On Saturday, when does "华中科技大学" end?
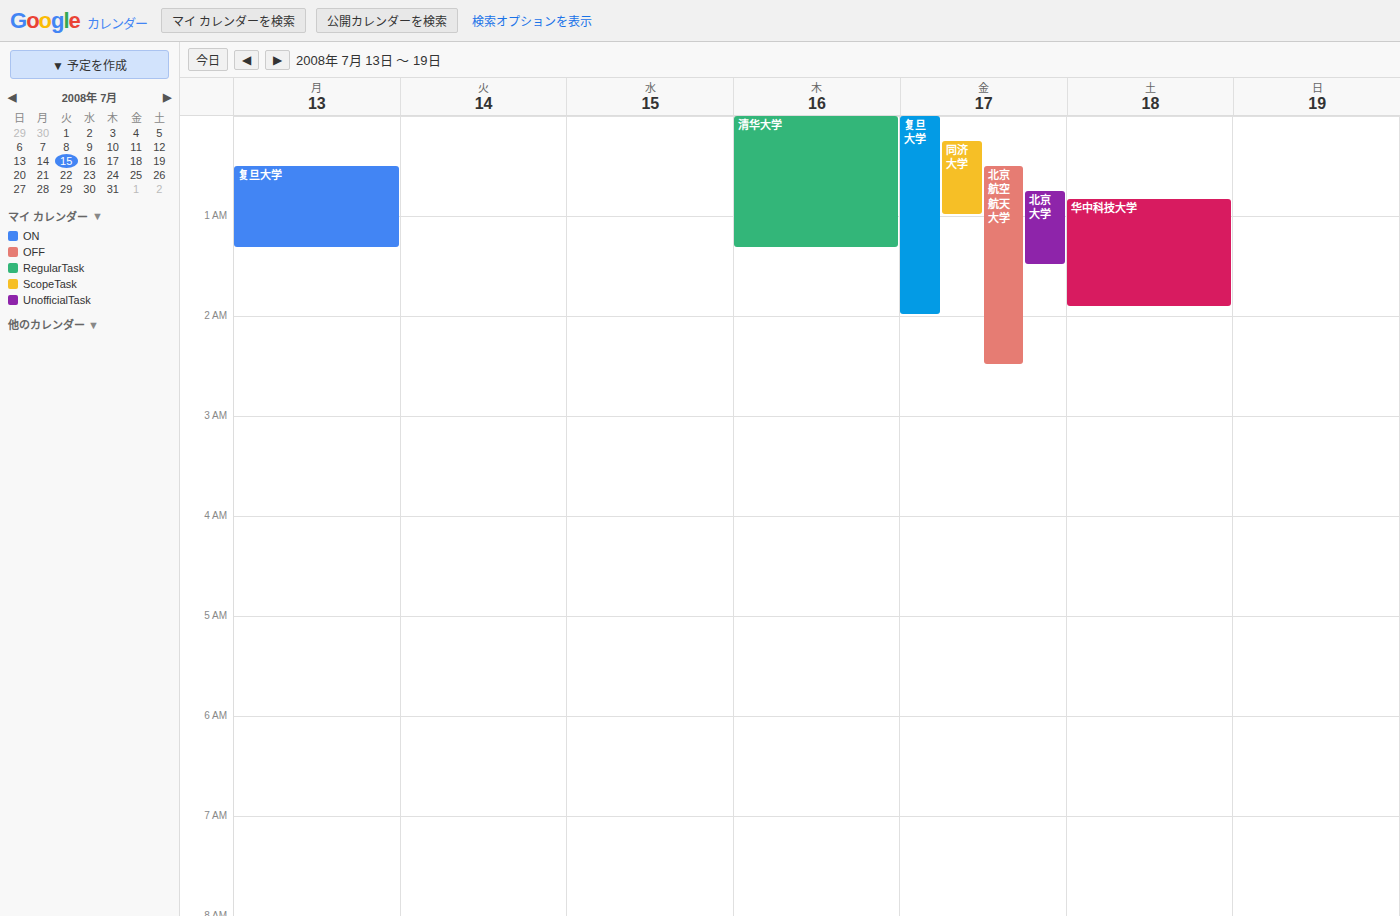
1:55 AM